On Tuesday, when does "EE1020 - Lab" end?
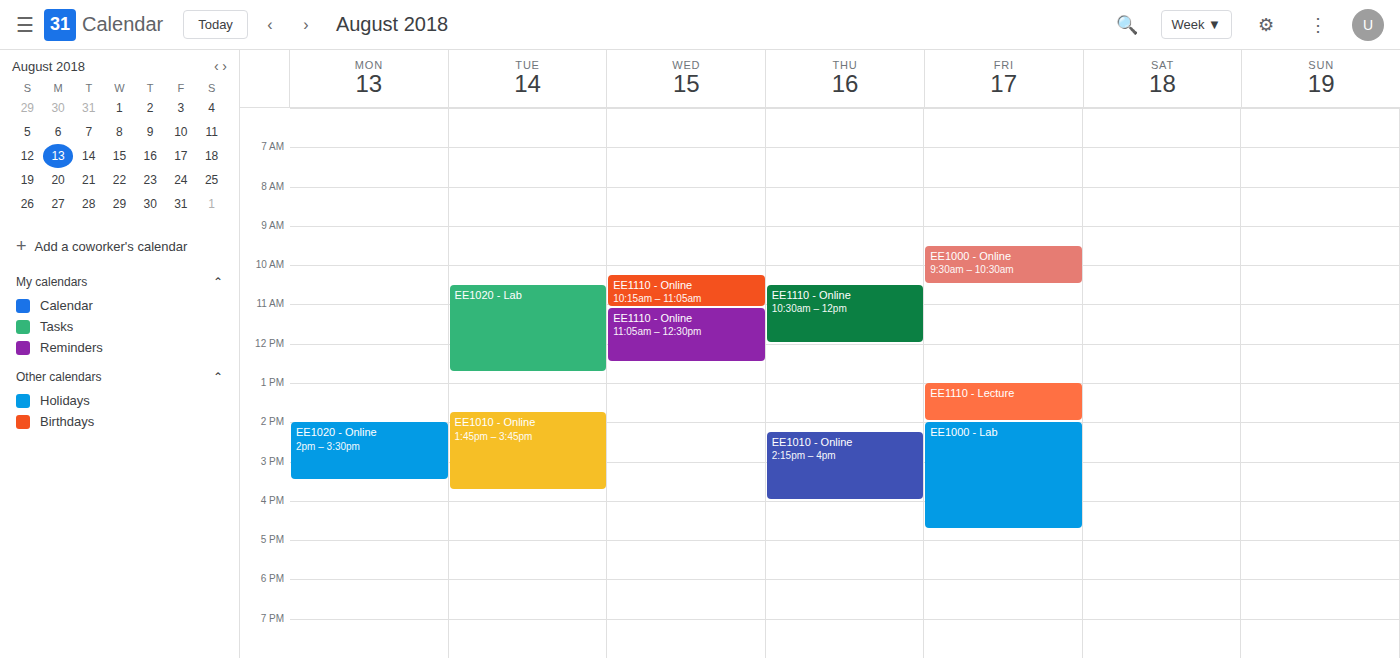
12:45 PM